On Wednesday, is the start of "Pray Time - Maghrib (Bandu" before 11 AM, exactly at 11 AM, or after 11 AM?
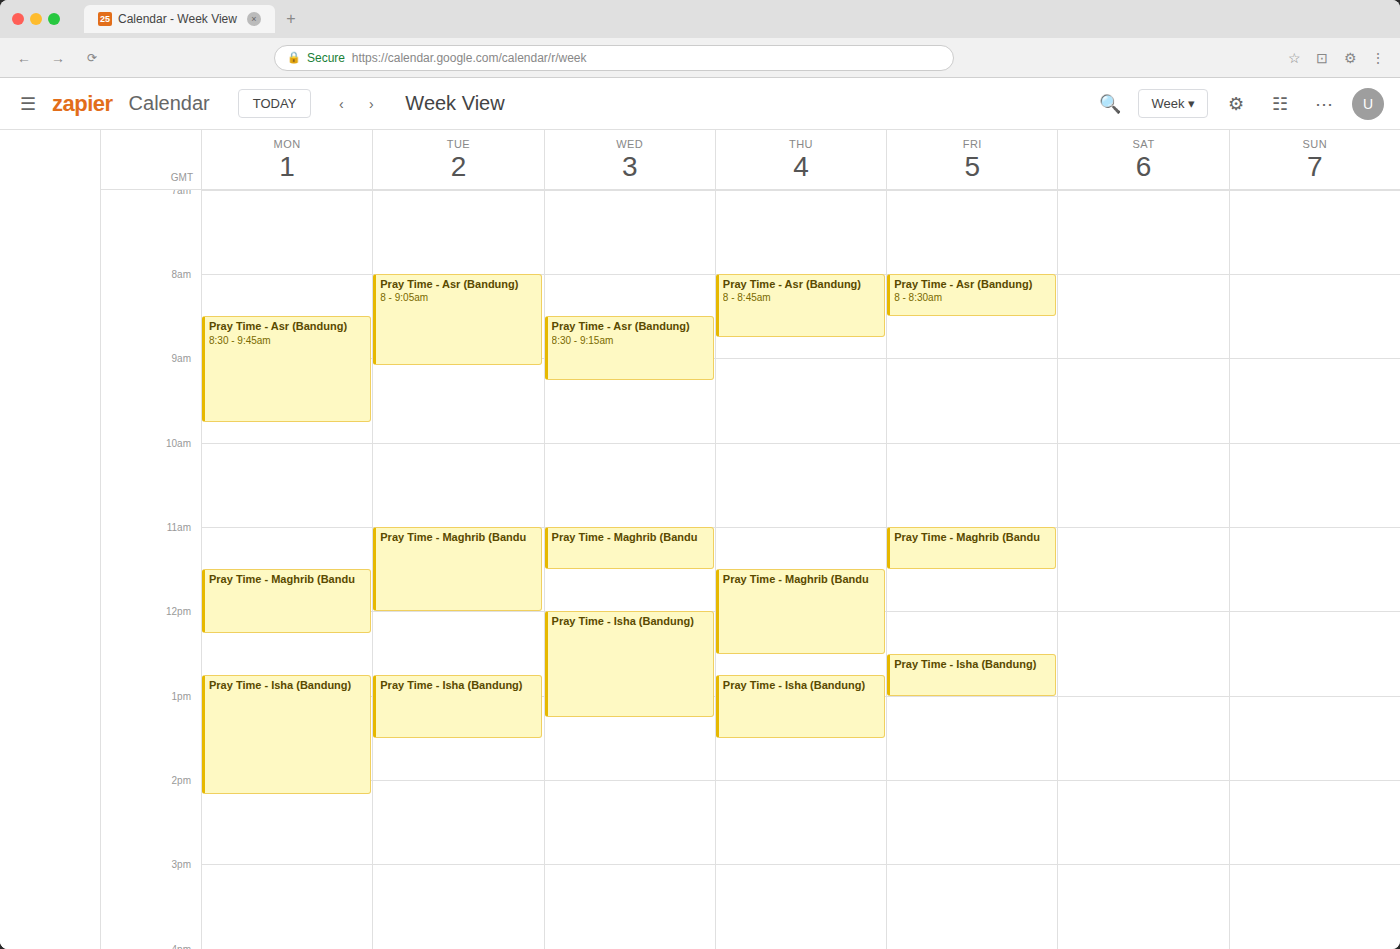
11:00 AM -- exactly at 11 AM, on the 11 AM line.